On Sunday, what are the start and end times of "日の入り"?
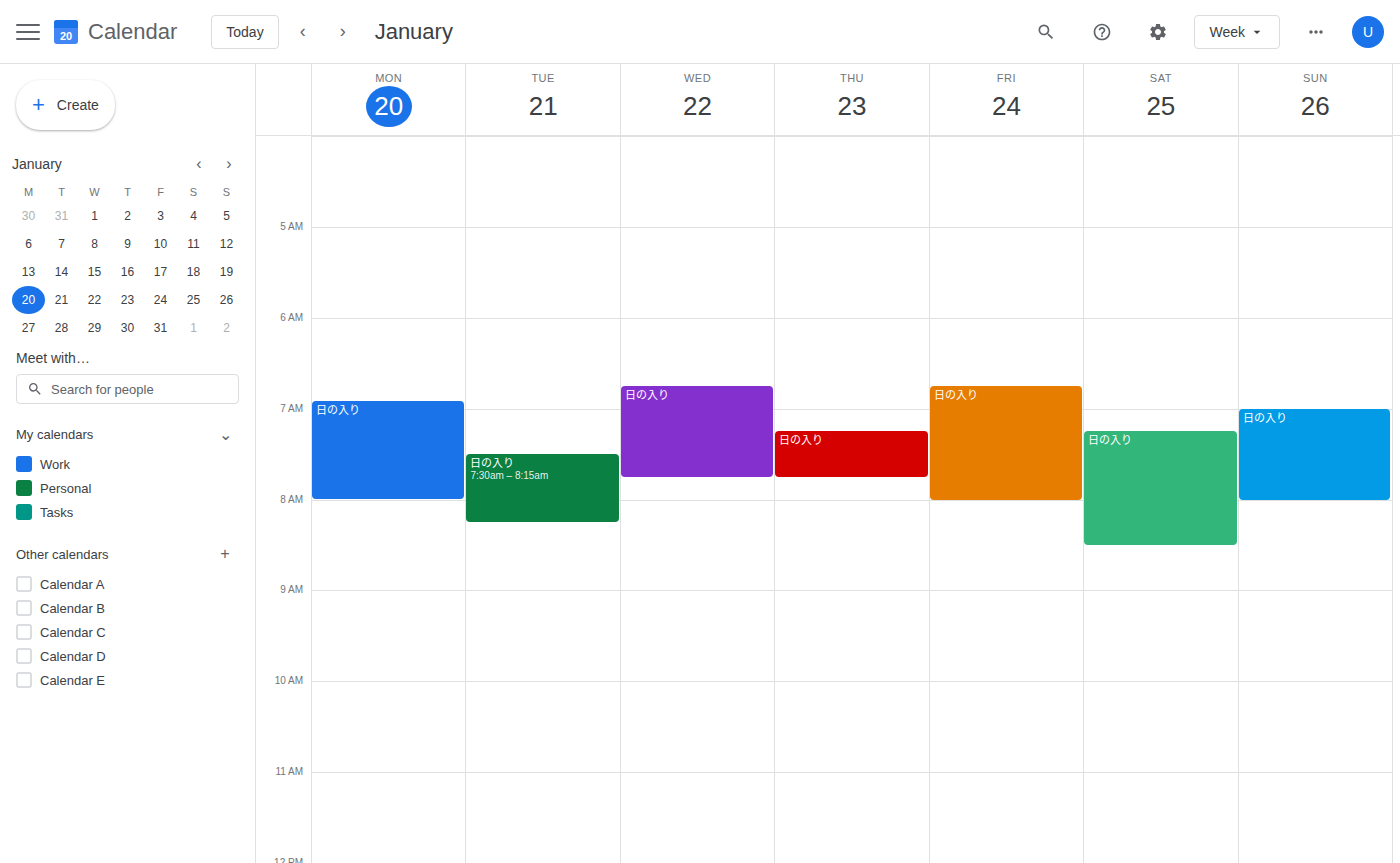
7:00 AM to 8:00 AM